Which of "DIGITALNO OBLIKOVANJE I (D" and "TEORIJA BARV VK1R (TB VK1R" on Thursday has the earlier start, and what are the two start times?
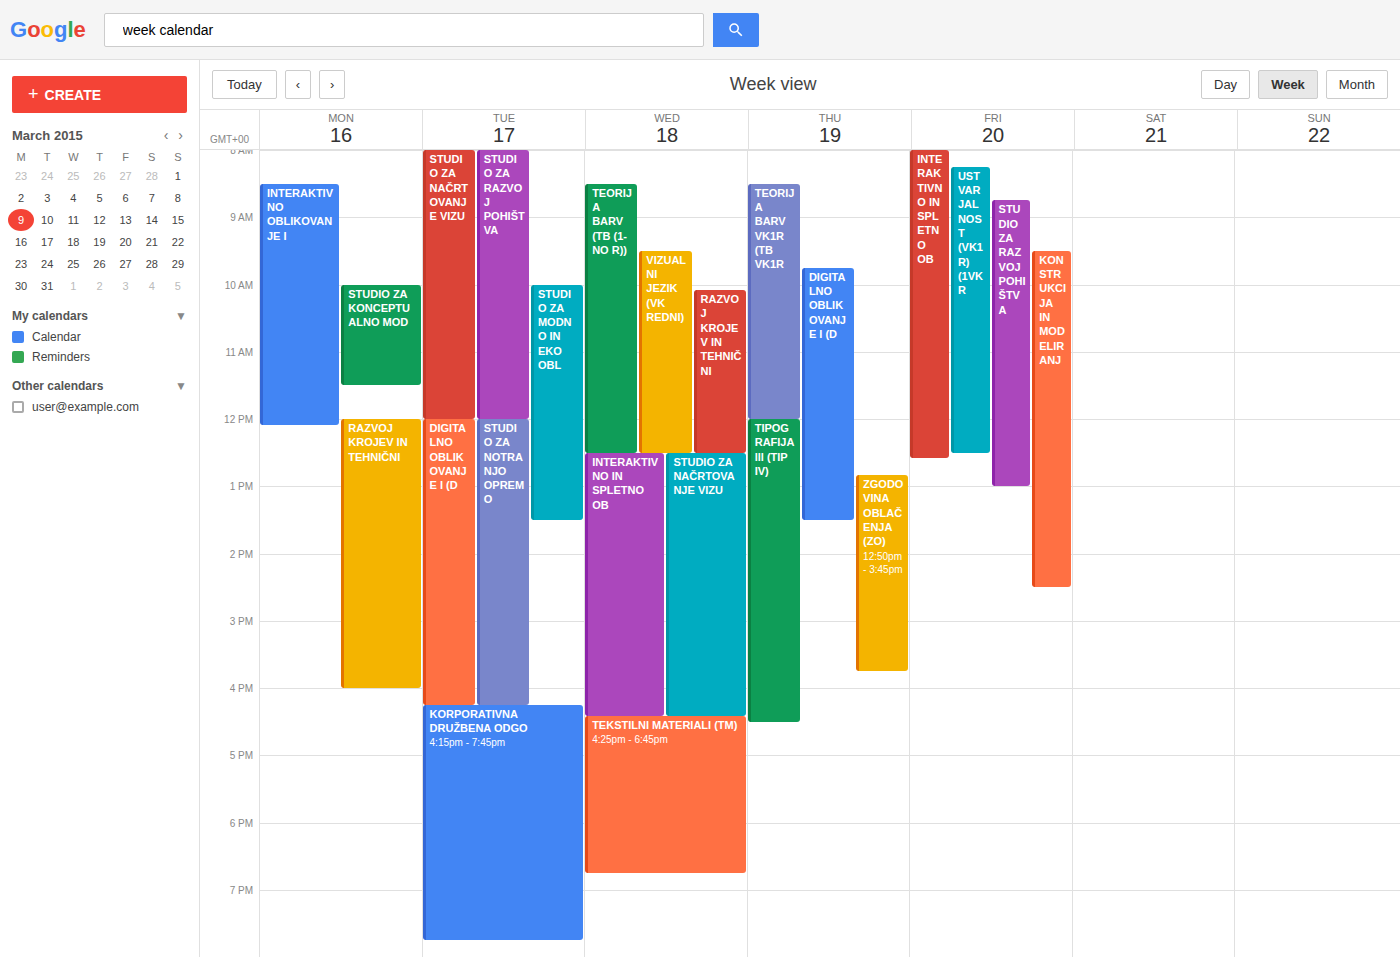
"TEORIJA BARV VK1R (TB VK1R" 8:30 AM; "DIGITALNO OBLIKOVANJE I (D" 9:45 AM.